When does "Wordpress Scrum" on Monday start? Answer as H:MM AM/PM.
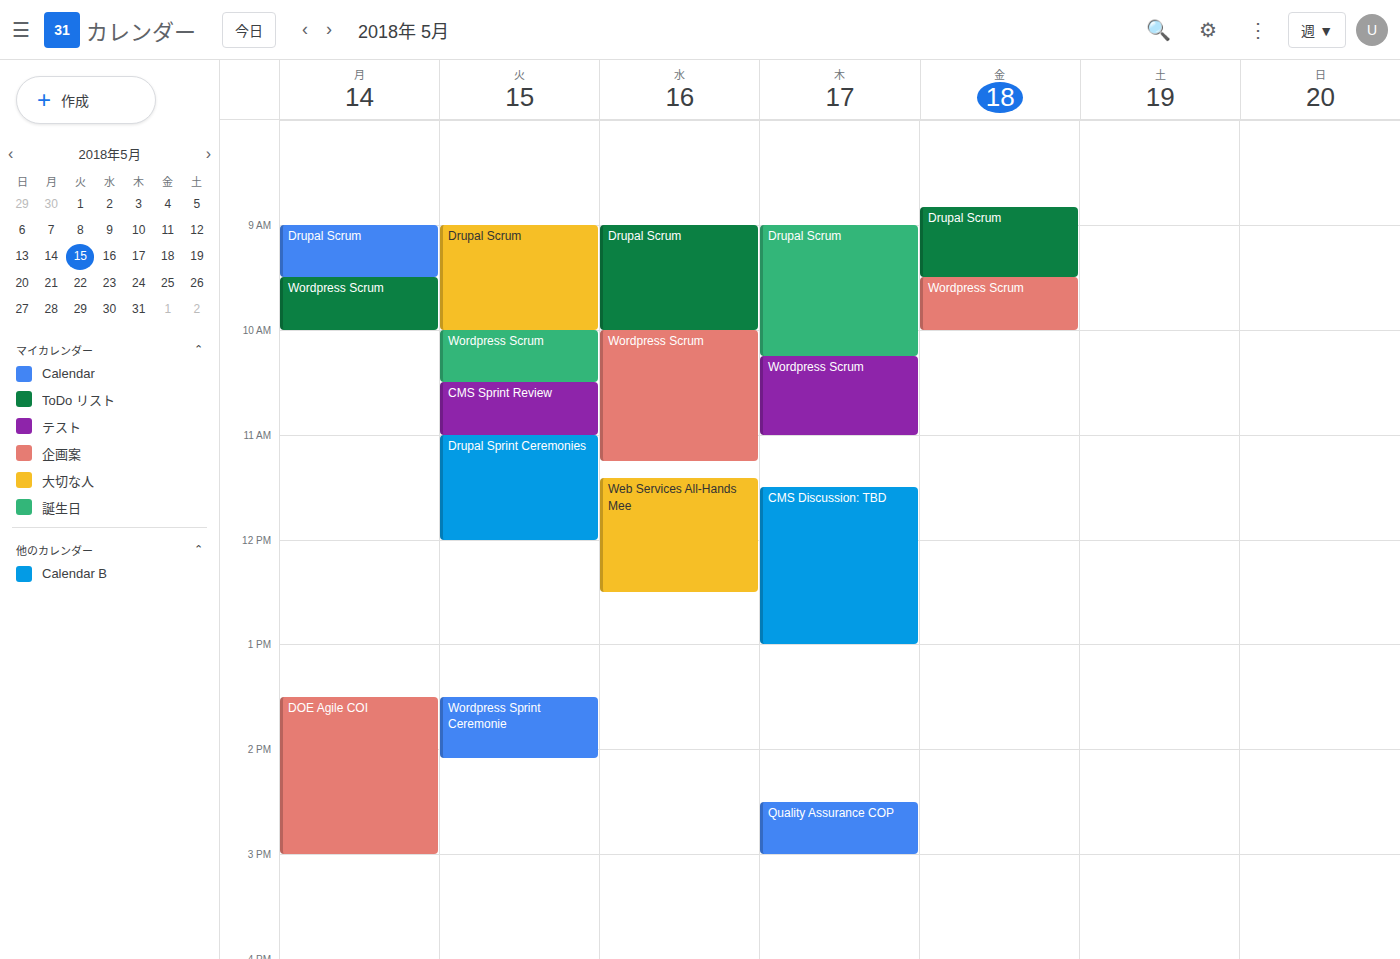
9:30 AM